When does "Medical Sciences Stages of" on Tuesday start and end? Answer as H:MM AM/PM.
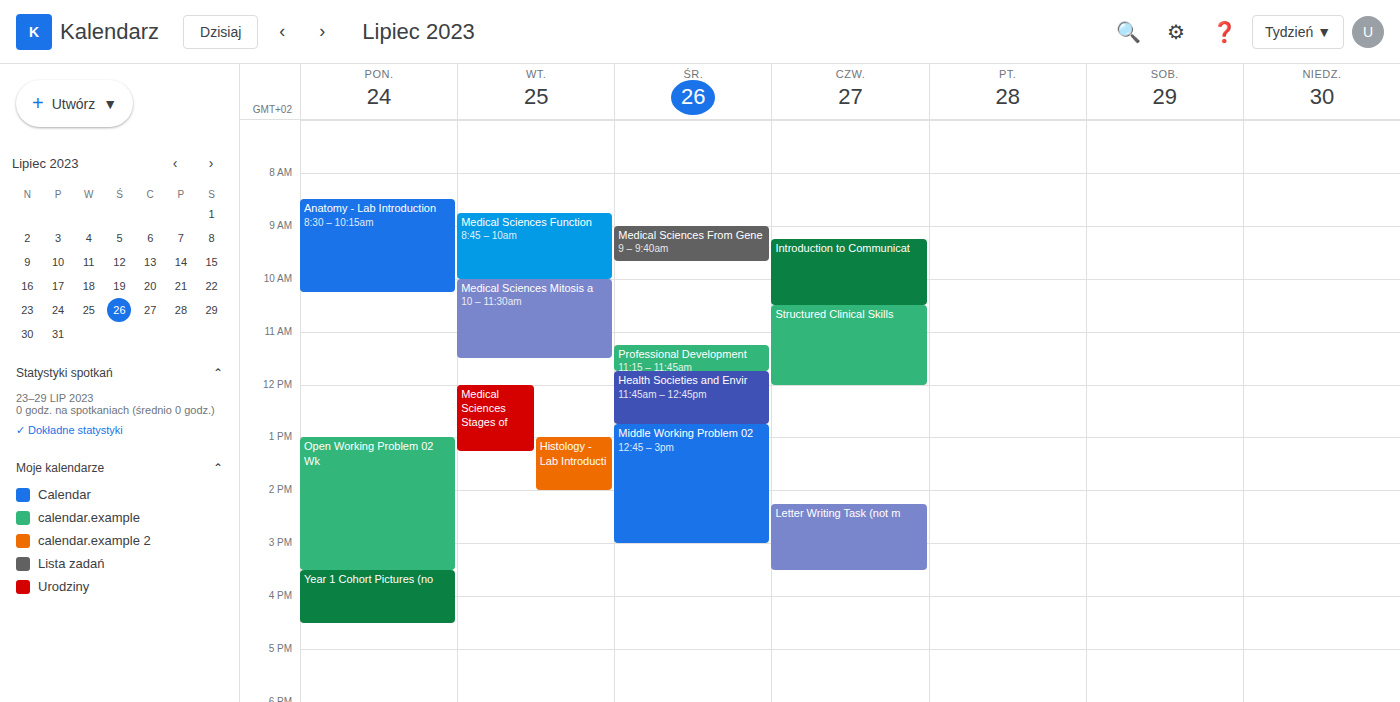
12:00 PM to 1:15 PM